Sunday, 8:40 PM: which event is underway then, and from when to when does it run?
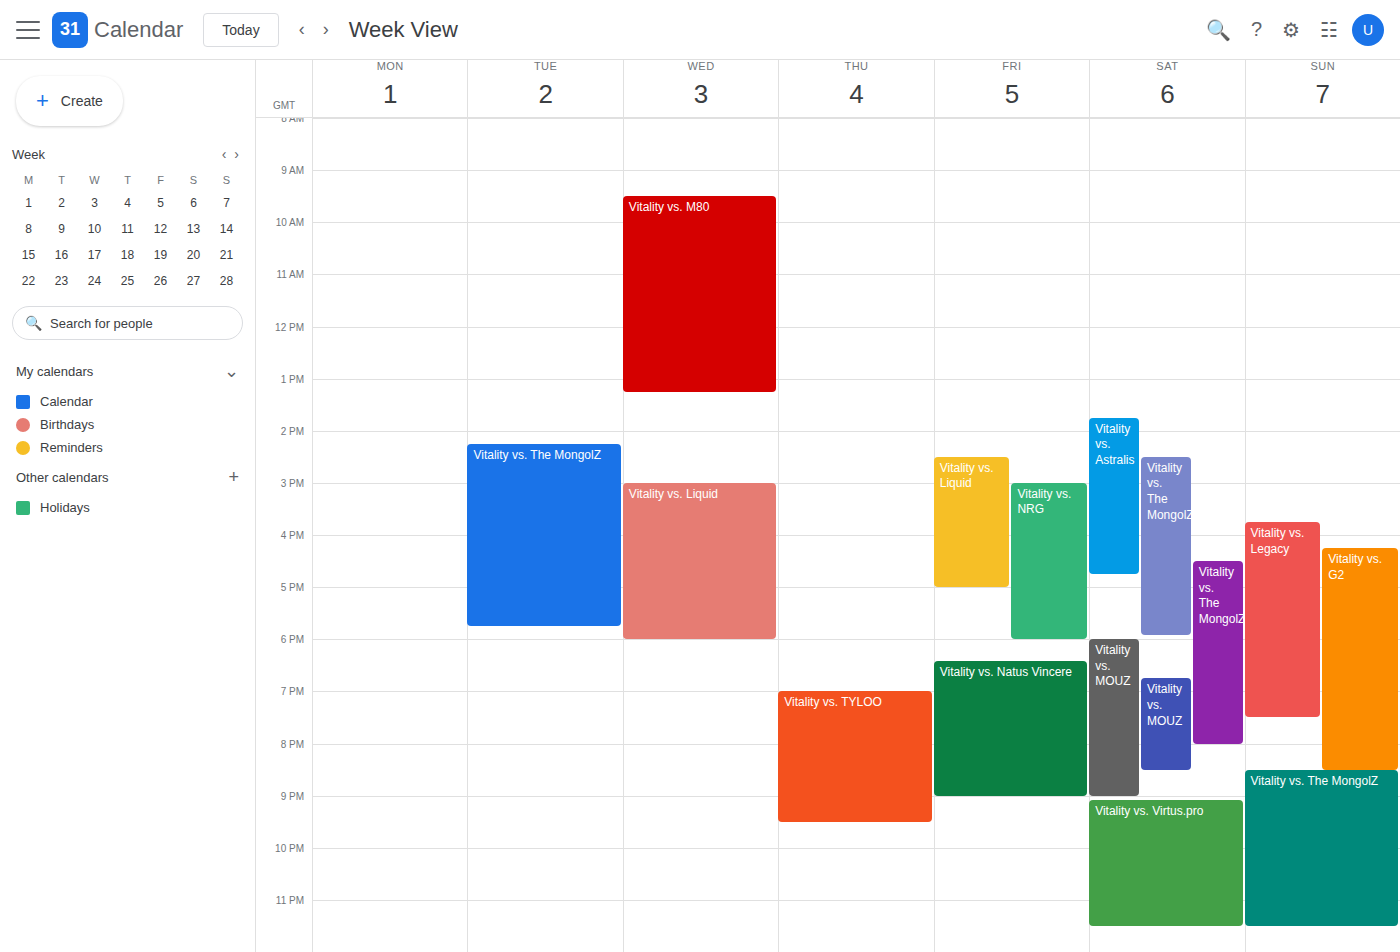
"Vitality vs. The MongolZ", 8:30 PM to 11:30 PM